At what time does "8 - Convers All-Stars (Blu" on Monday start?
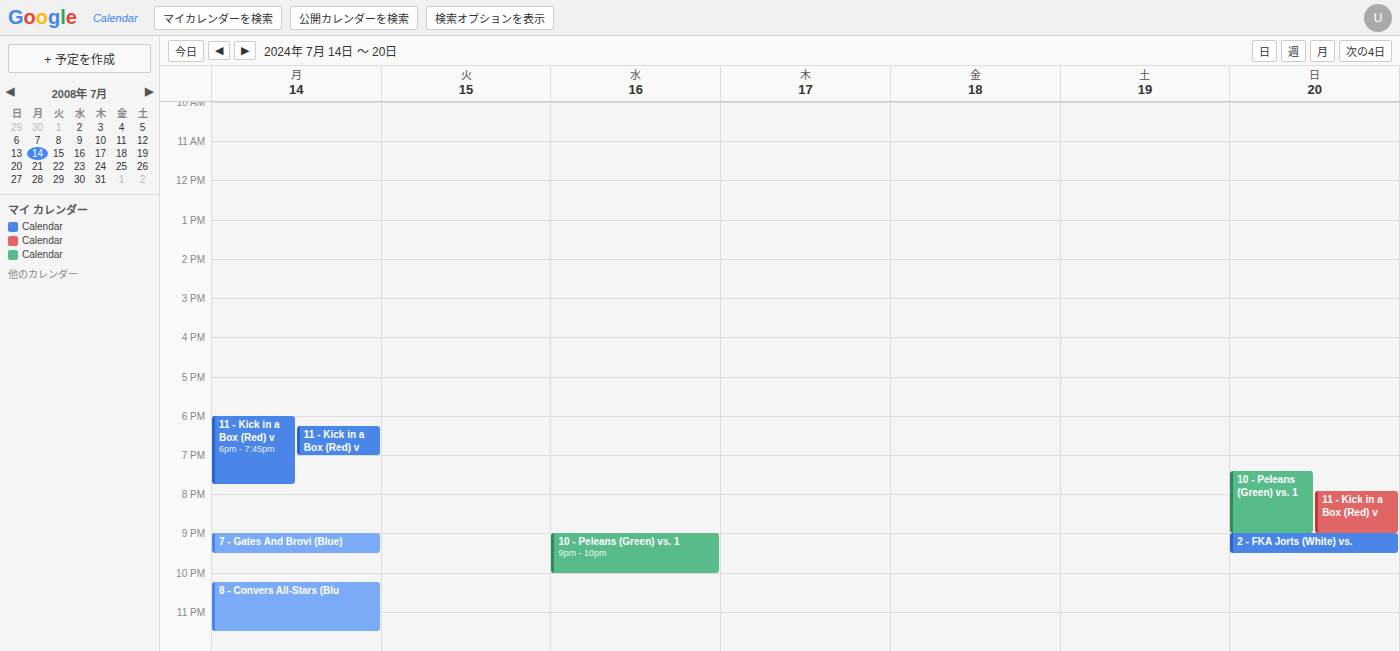
10:15 PM